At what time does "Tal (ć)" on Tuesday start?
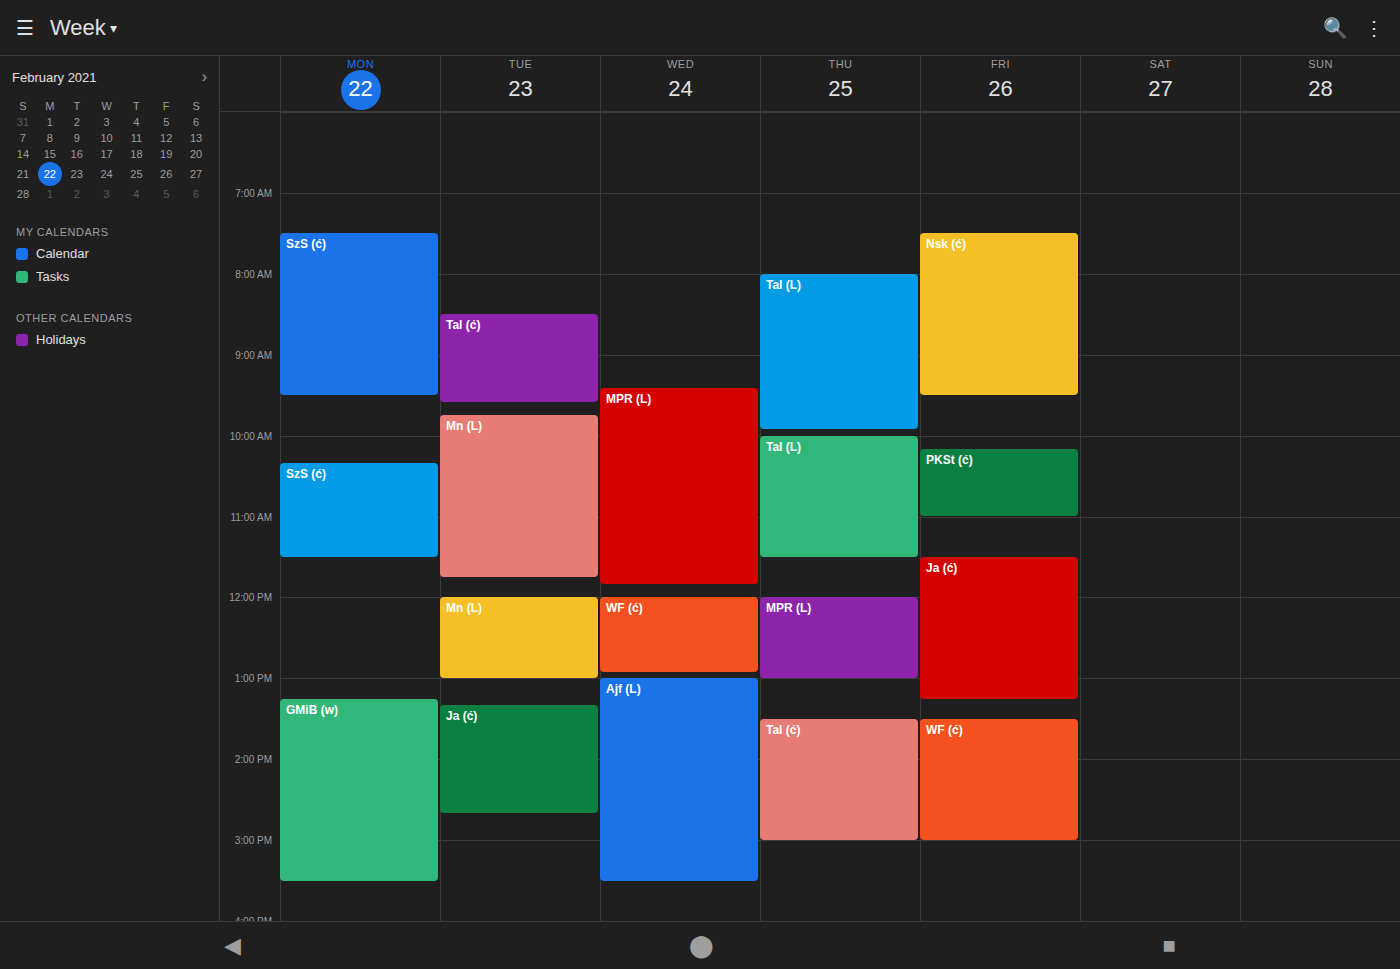
8:30 AM